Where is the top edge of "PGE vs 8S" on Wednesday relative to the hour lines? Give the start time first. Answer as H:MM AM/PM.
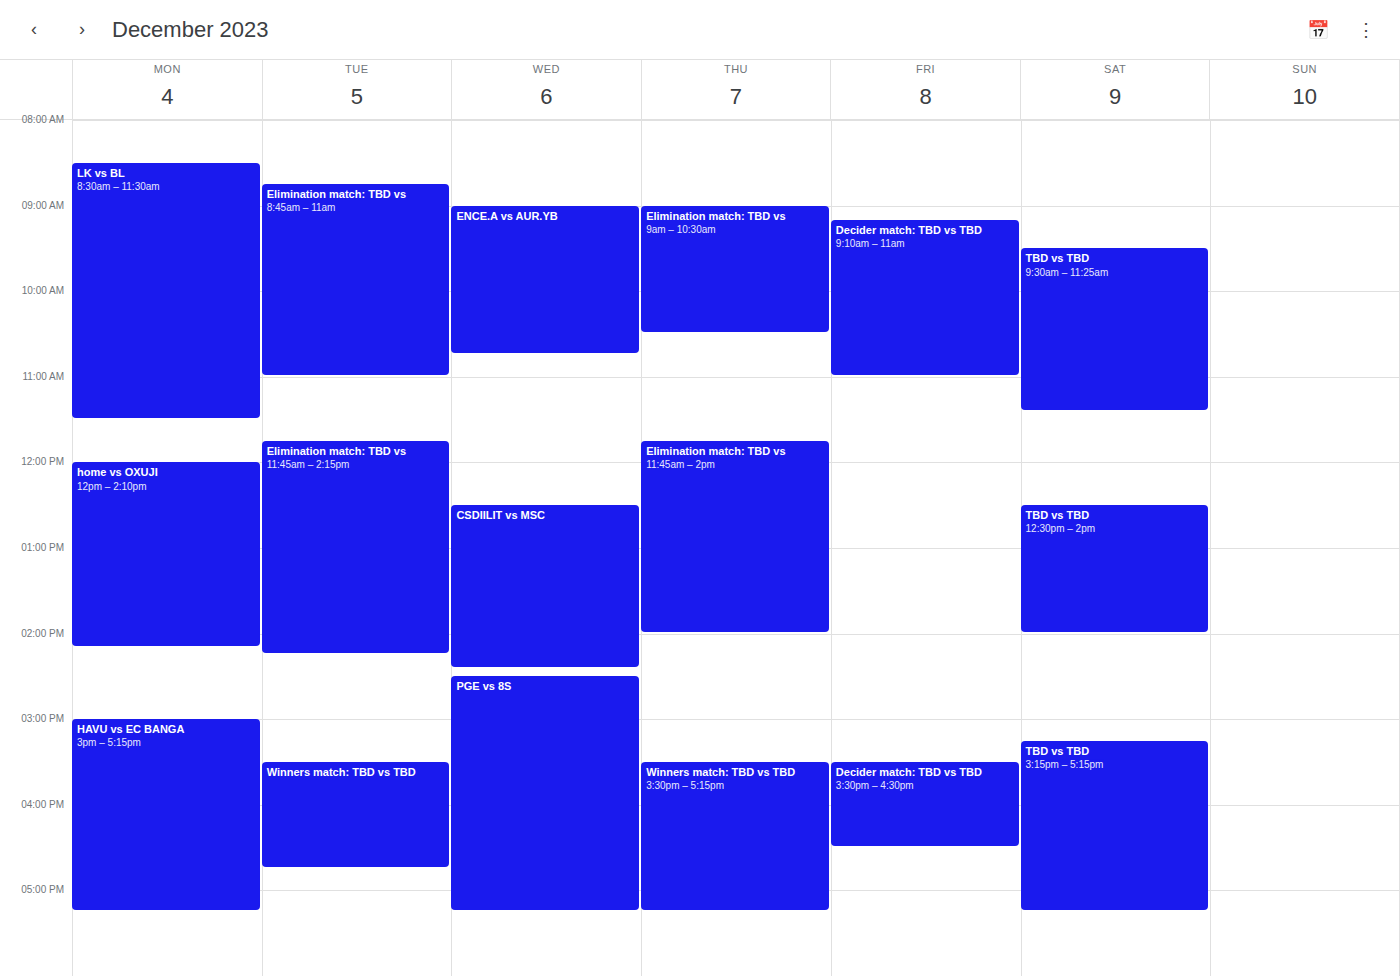
2:30 PM -- halfway between the 2 PM and 3 PM lines.